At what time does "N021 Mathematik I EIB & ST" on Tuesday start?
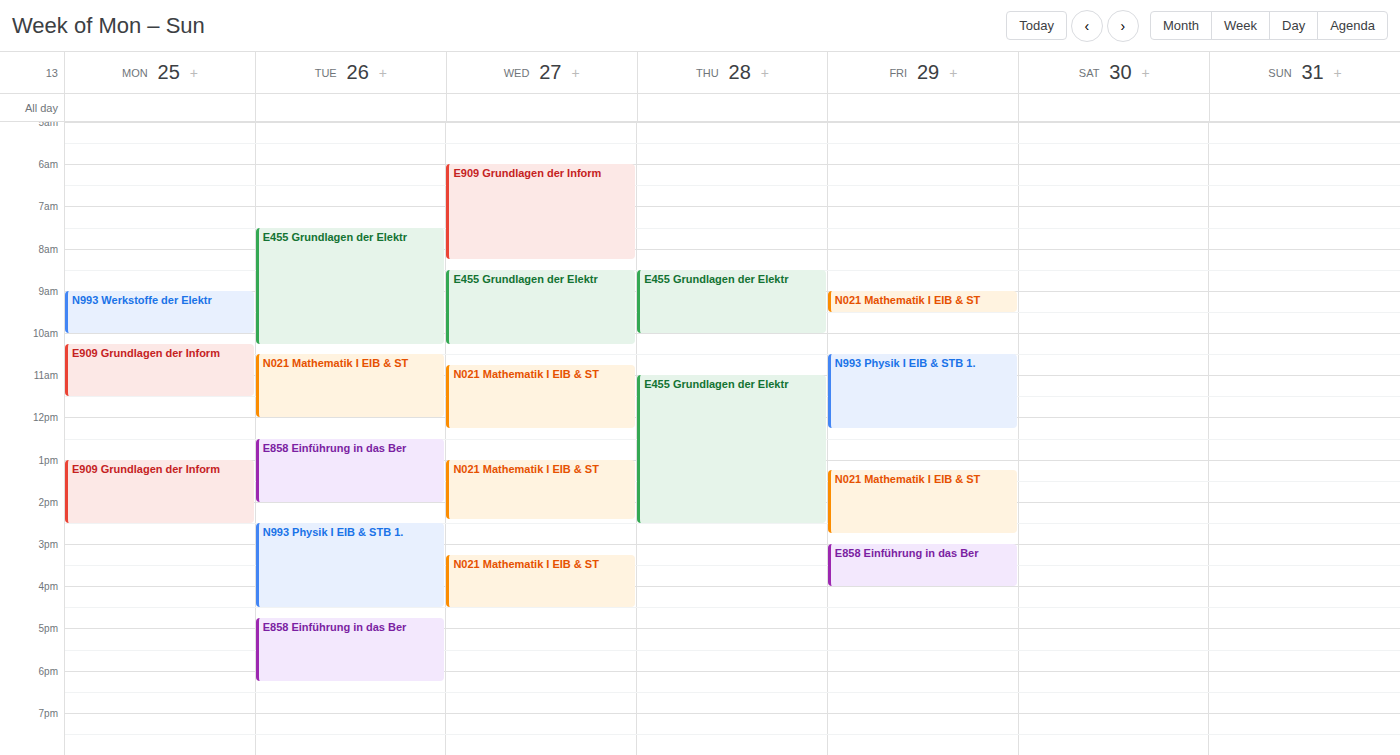
10:30 AM